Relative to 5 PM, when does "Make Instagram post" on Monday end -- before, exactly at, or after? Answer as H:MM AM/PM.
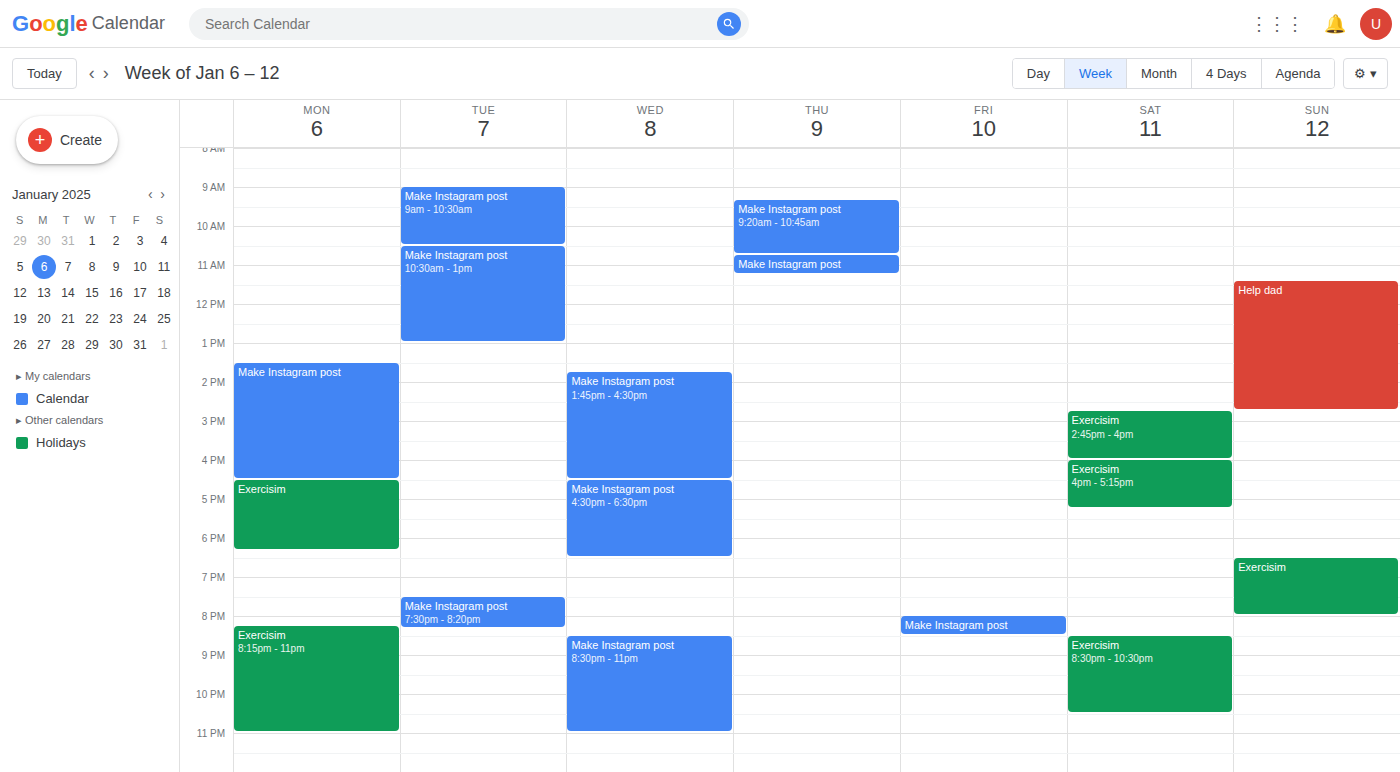
4:30 PM -- before 5 PM, 30 minutes above the 5 PM line.